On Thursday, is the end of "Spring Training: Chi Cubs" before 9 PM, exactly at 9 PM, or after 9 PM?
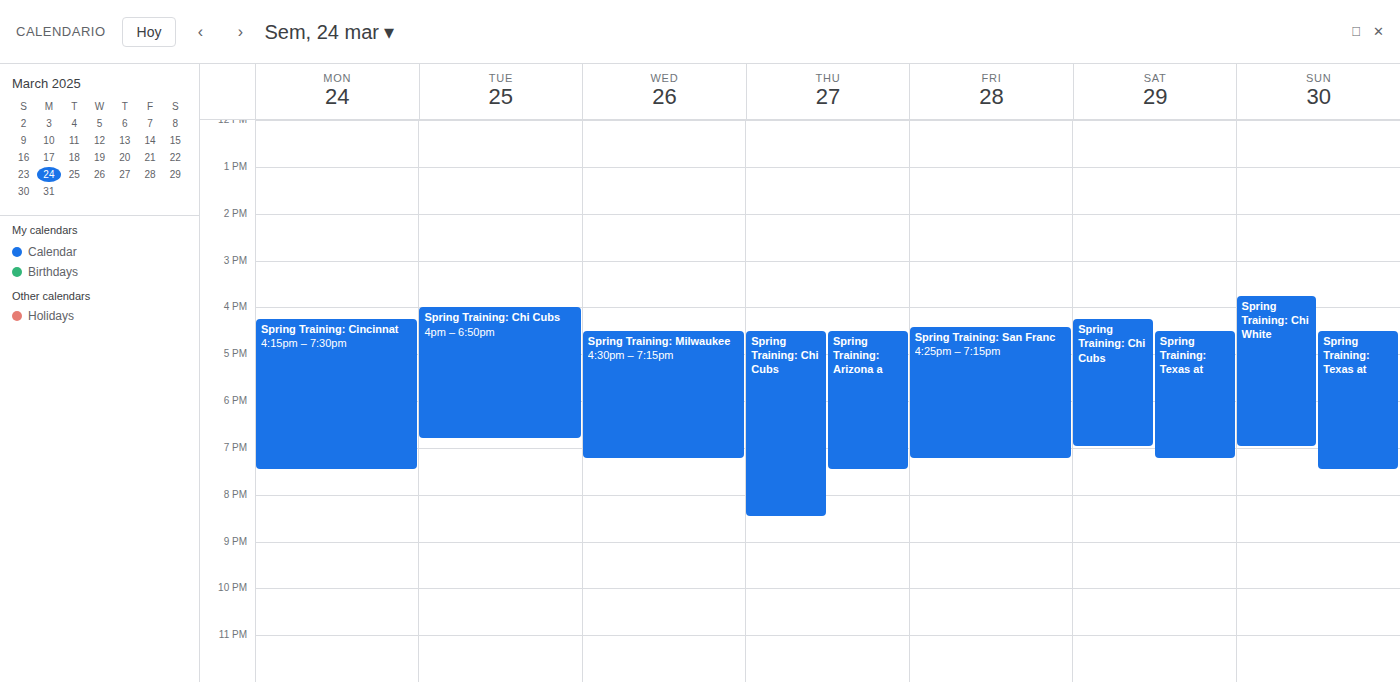
8:30 PM -- before 9 PM, 30 minutes above the 9 PM line.